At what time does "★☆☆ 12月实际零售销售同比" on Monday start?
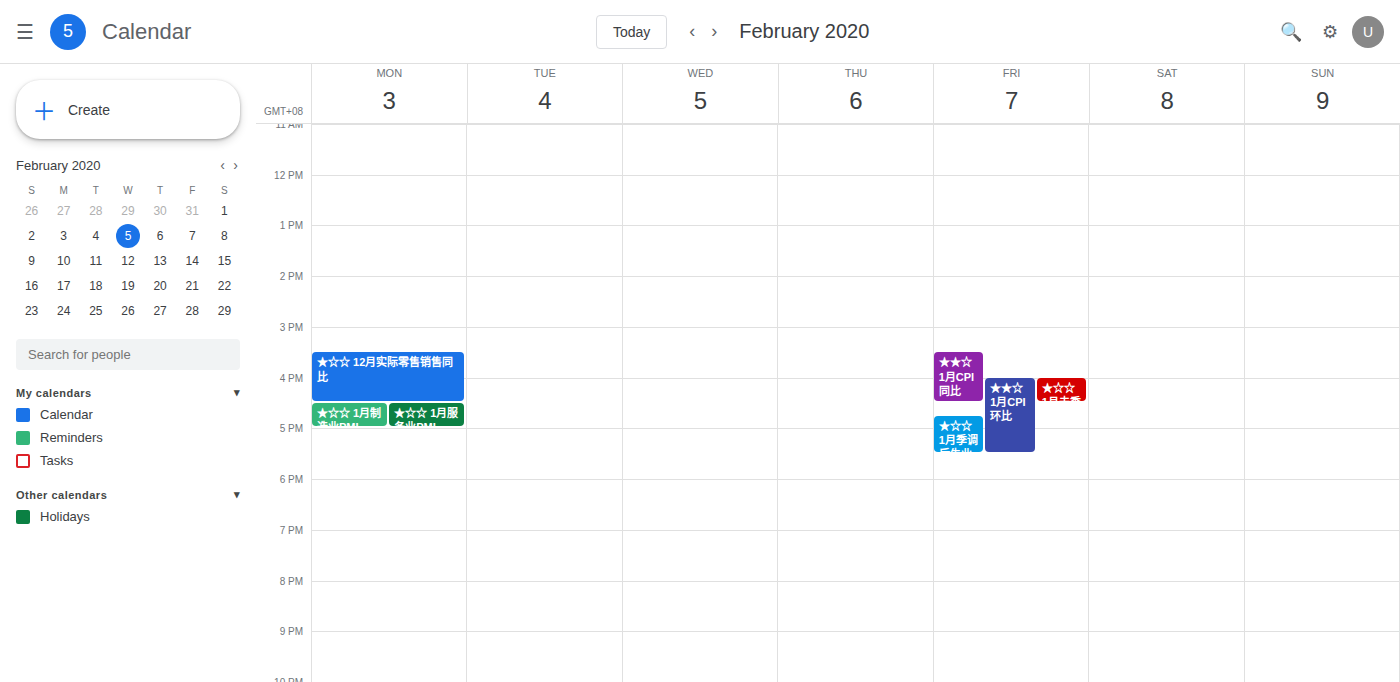
3:30 PM